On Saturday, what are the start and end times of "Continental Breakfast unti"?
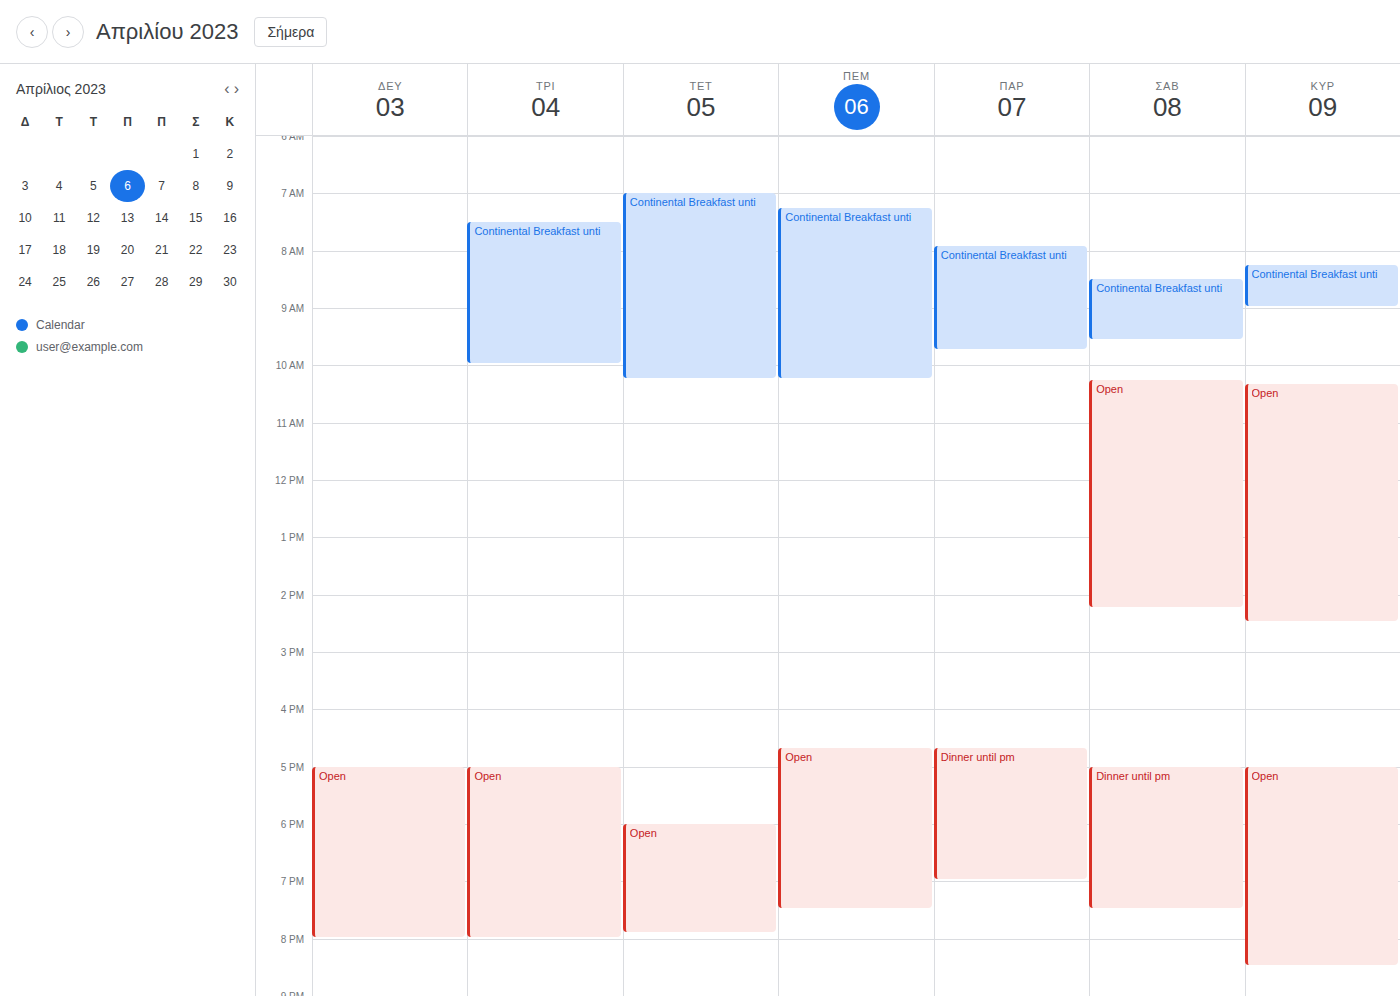
8:30 AM to 9:35 AM